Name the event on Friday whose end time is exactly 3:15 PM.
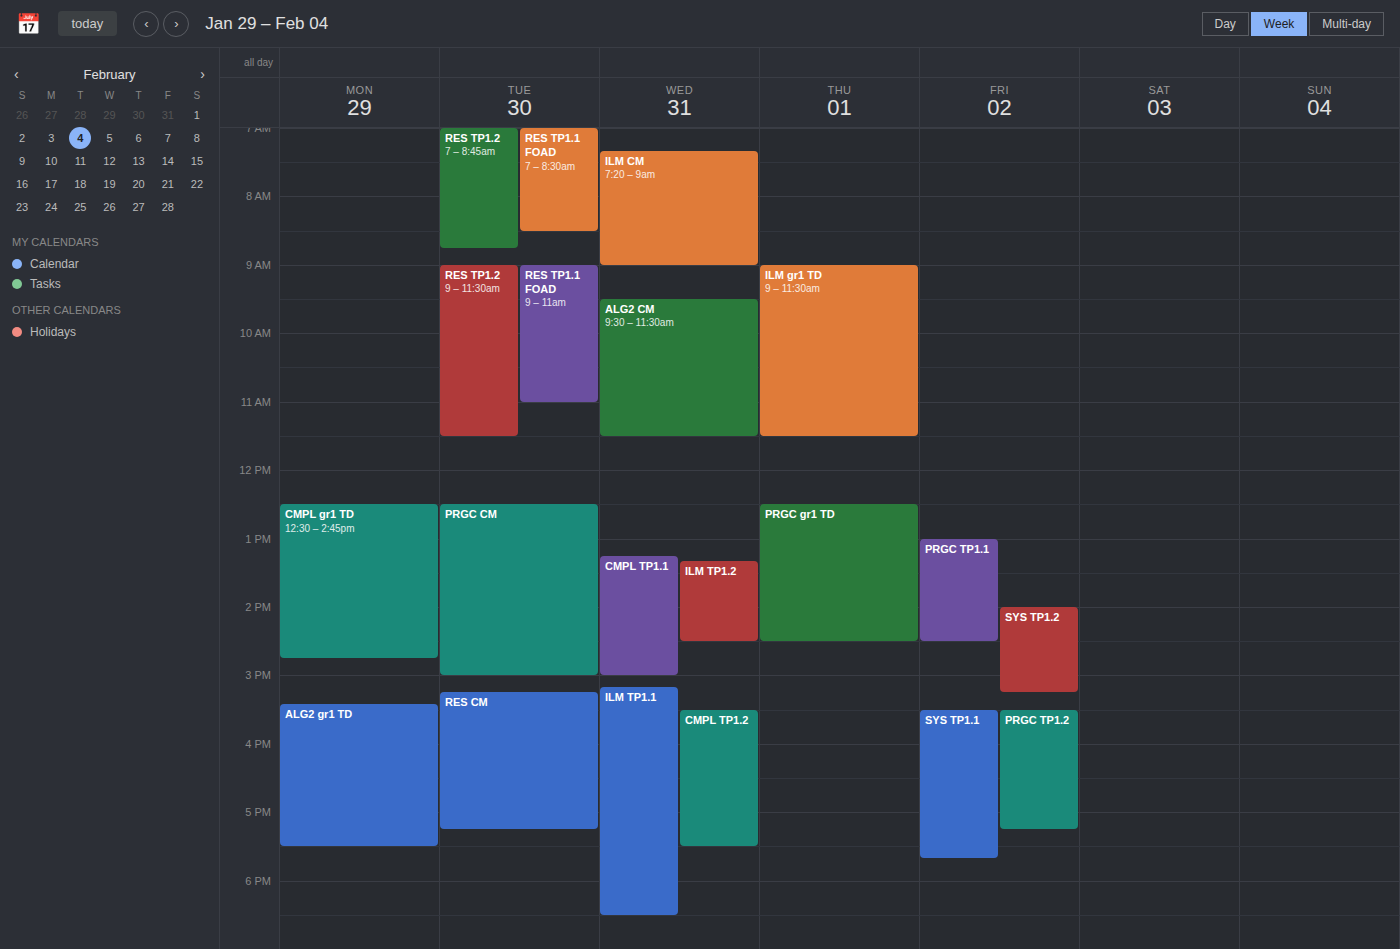
"SYS TP1.2"